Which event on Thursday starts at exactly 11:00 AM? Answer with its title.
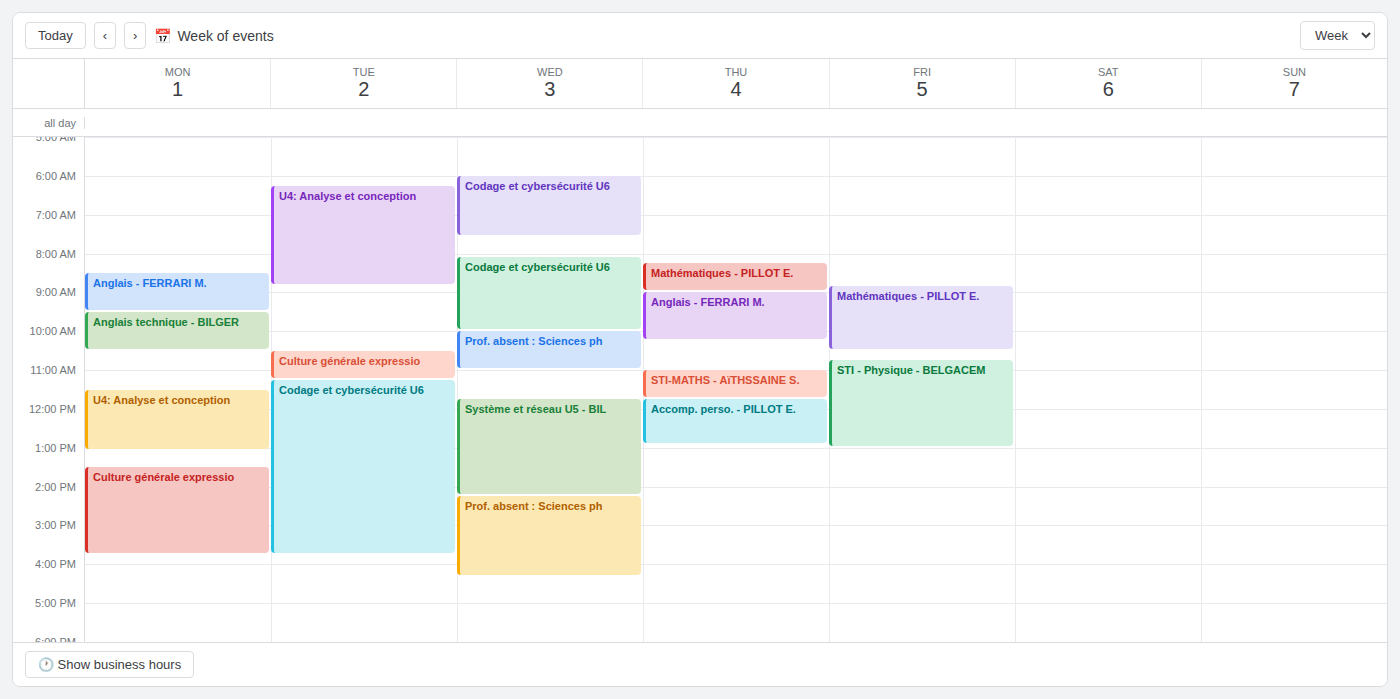
"STI-MATHS - AïTHSSAINE S."